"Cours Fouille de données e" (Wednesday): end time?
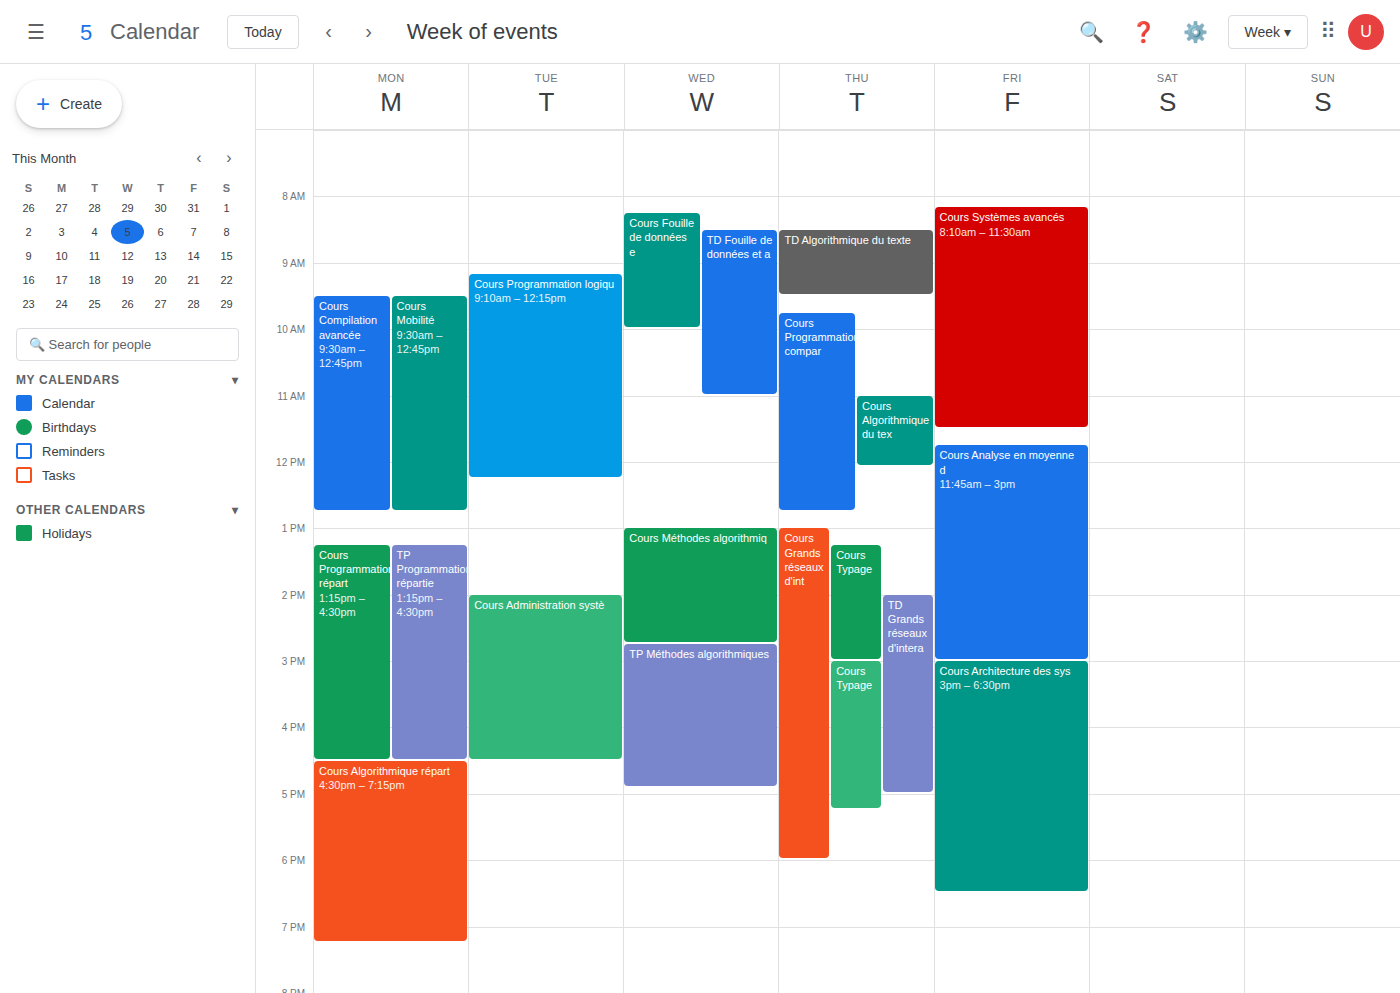
10:00